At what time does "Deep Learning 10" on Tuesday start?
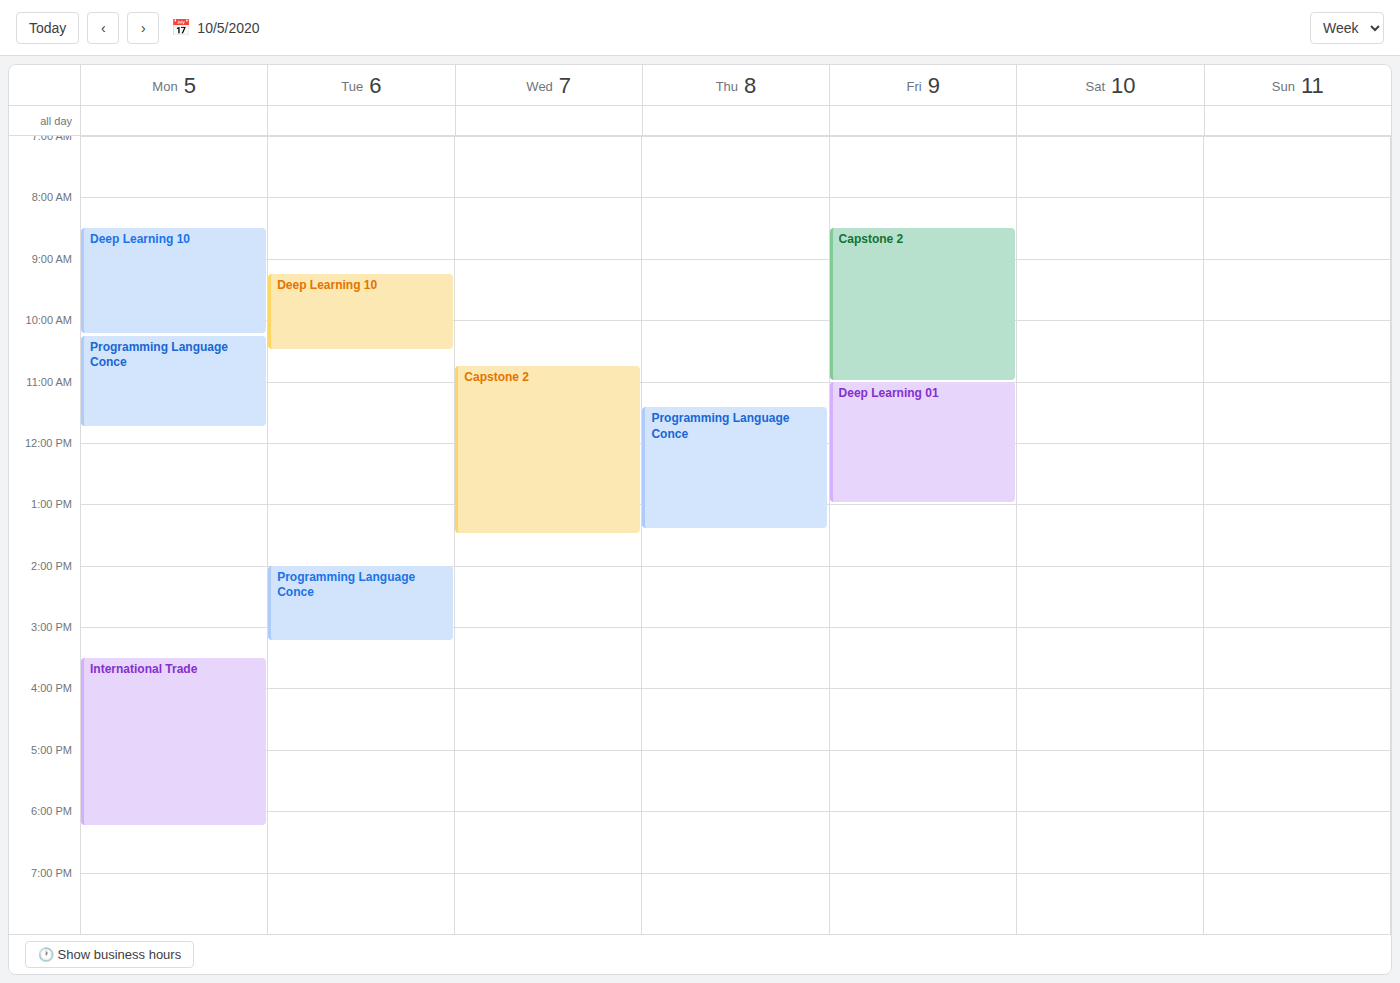
9:15 AM